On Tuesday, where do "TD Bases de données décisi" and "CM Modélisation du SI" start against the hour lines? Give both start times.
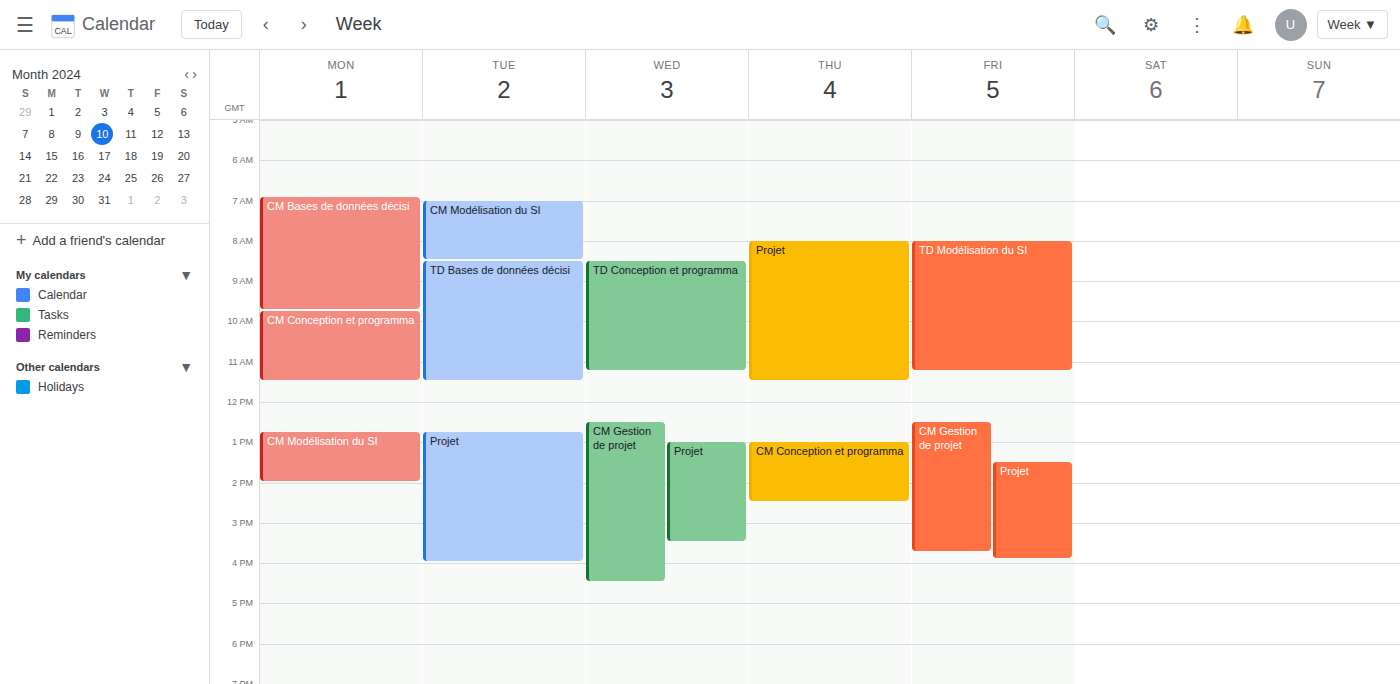
"TD Bases de données décisi": 8:30 AM, halfway between the 8 AM and 9 AM lines. "CM Modélisation du SI": 7:00 AM, exactly on the 7 AM line.